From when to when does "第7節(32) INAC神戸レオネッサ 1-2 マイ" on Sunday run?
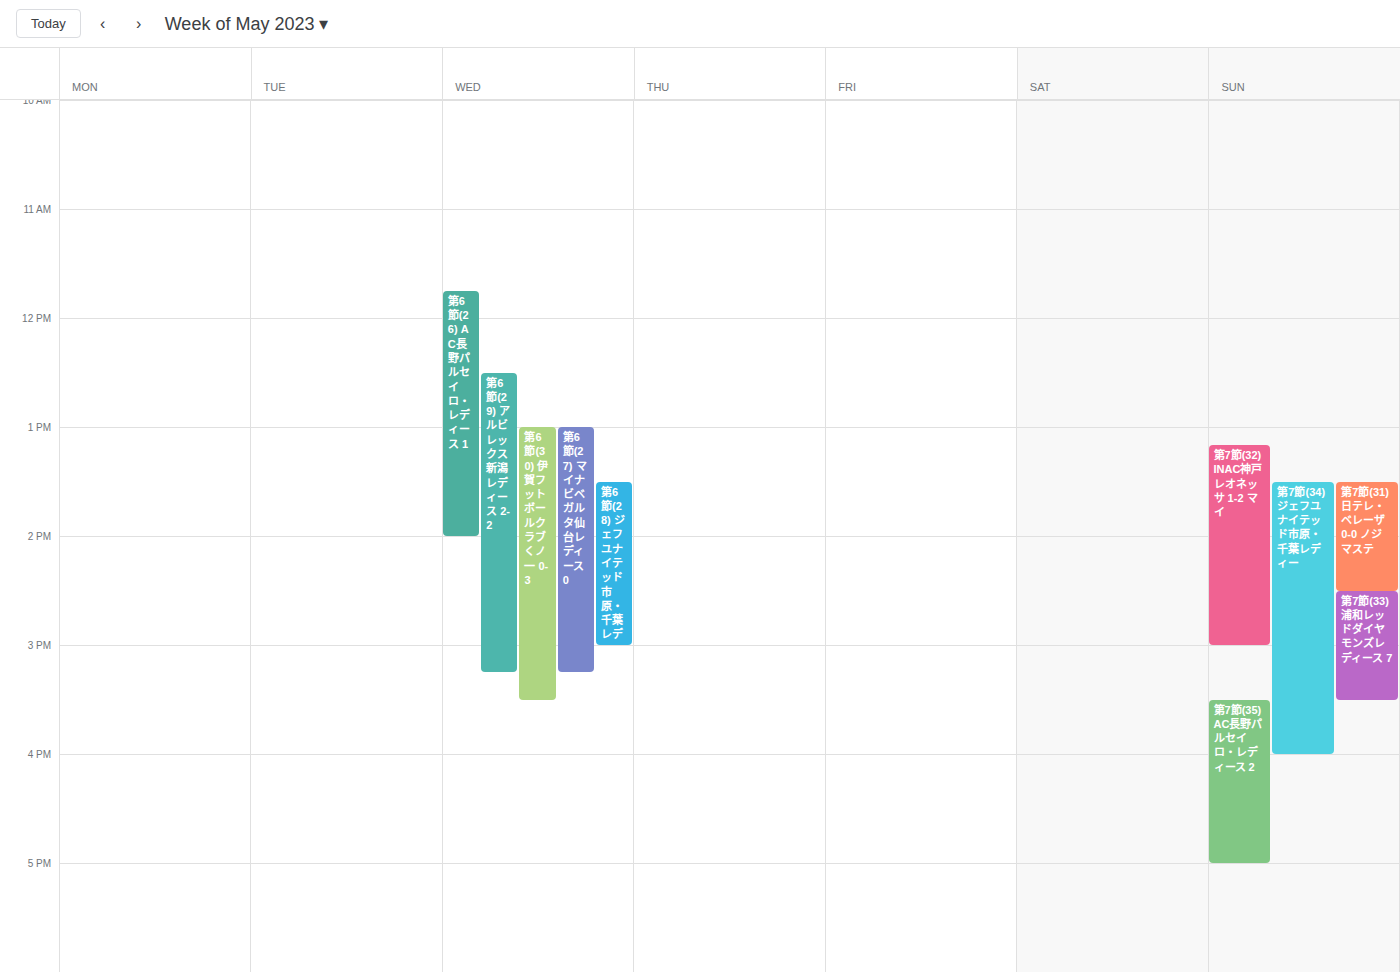
13:10 to 15:00